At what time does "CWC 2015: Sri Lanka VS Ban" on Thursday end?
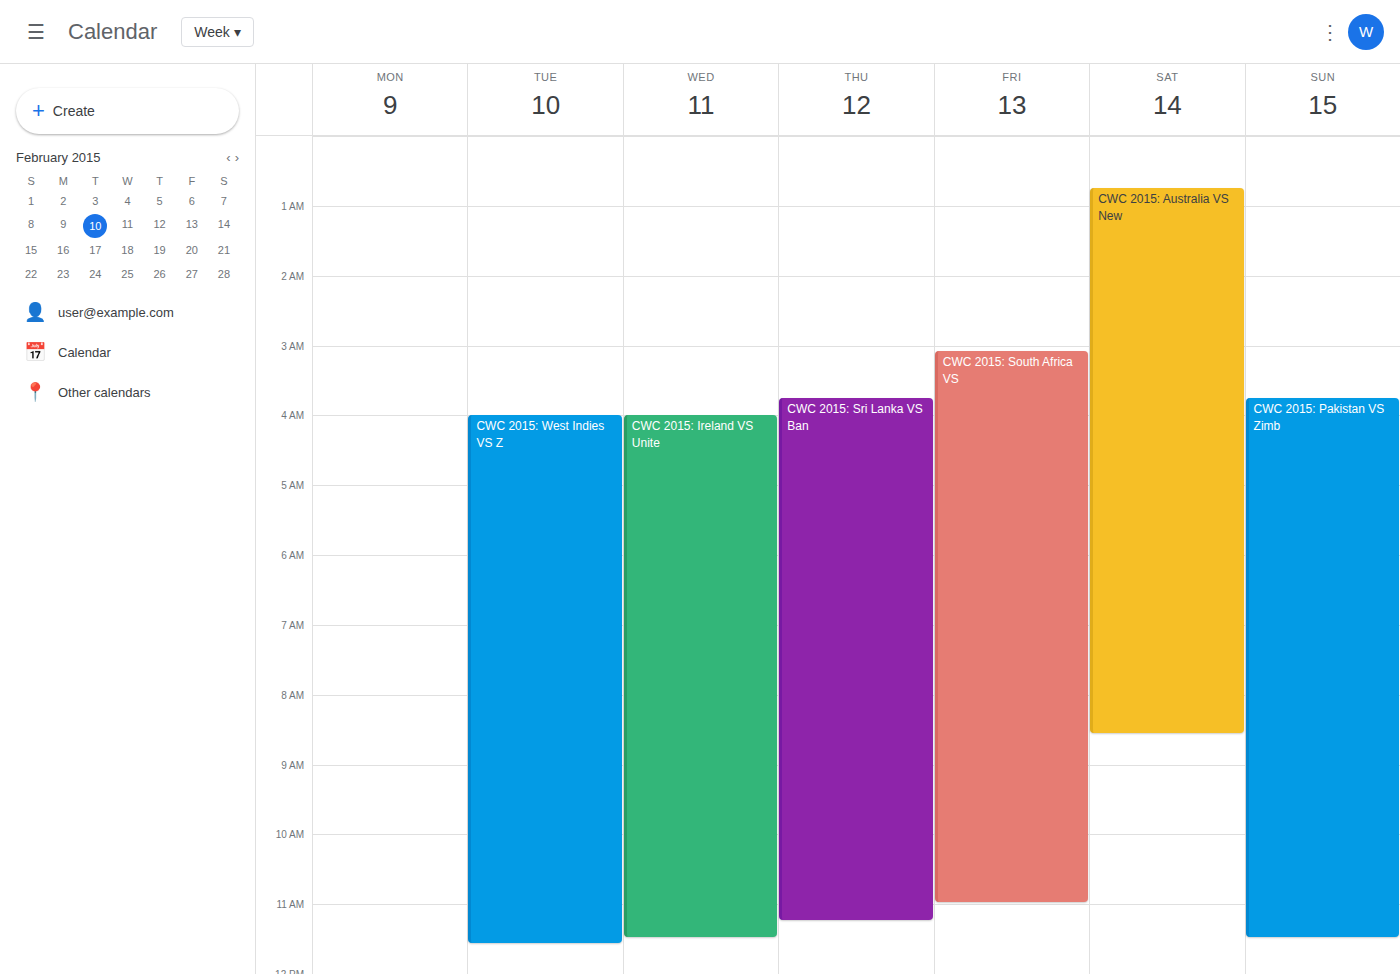
11:15 AM